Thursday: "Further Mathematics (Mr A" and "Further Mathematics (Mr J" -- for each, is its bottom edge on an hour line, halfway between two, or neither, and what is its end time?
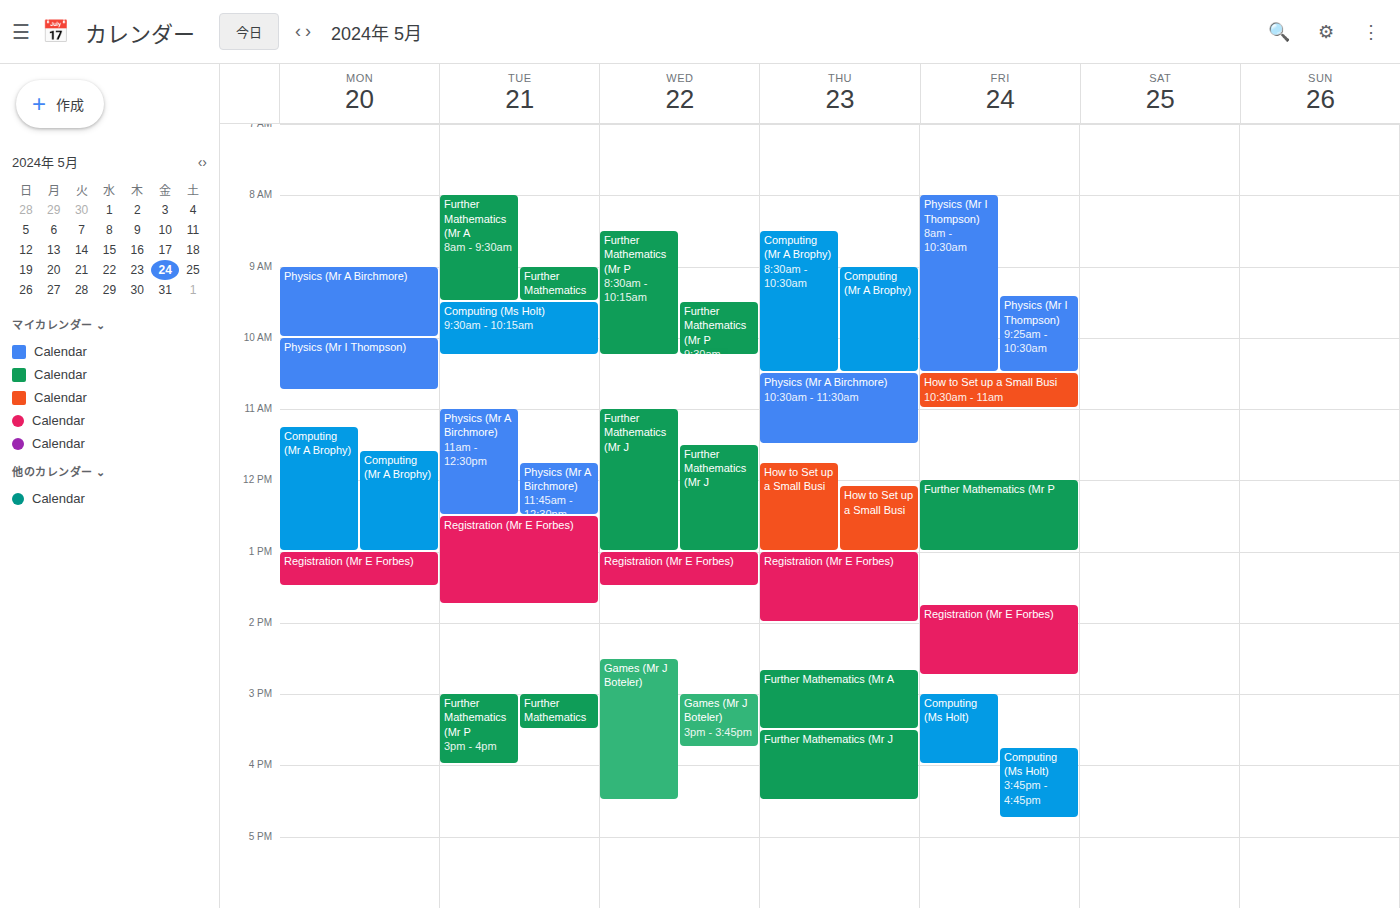
"Further Mathematics (Mr A": 3:30 PM, halfway between the 3 PM and 4 PM lines. "Further Mathematics (Mr J": 4:30 PM, halfway between the 4 PM and 5 PM lines.